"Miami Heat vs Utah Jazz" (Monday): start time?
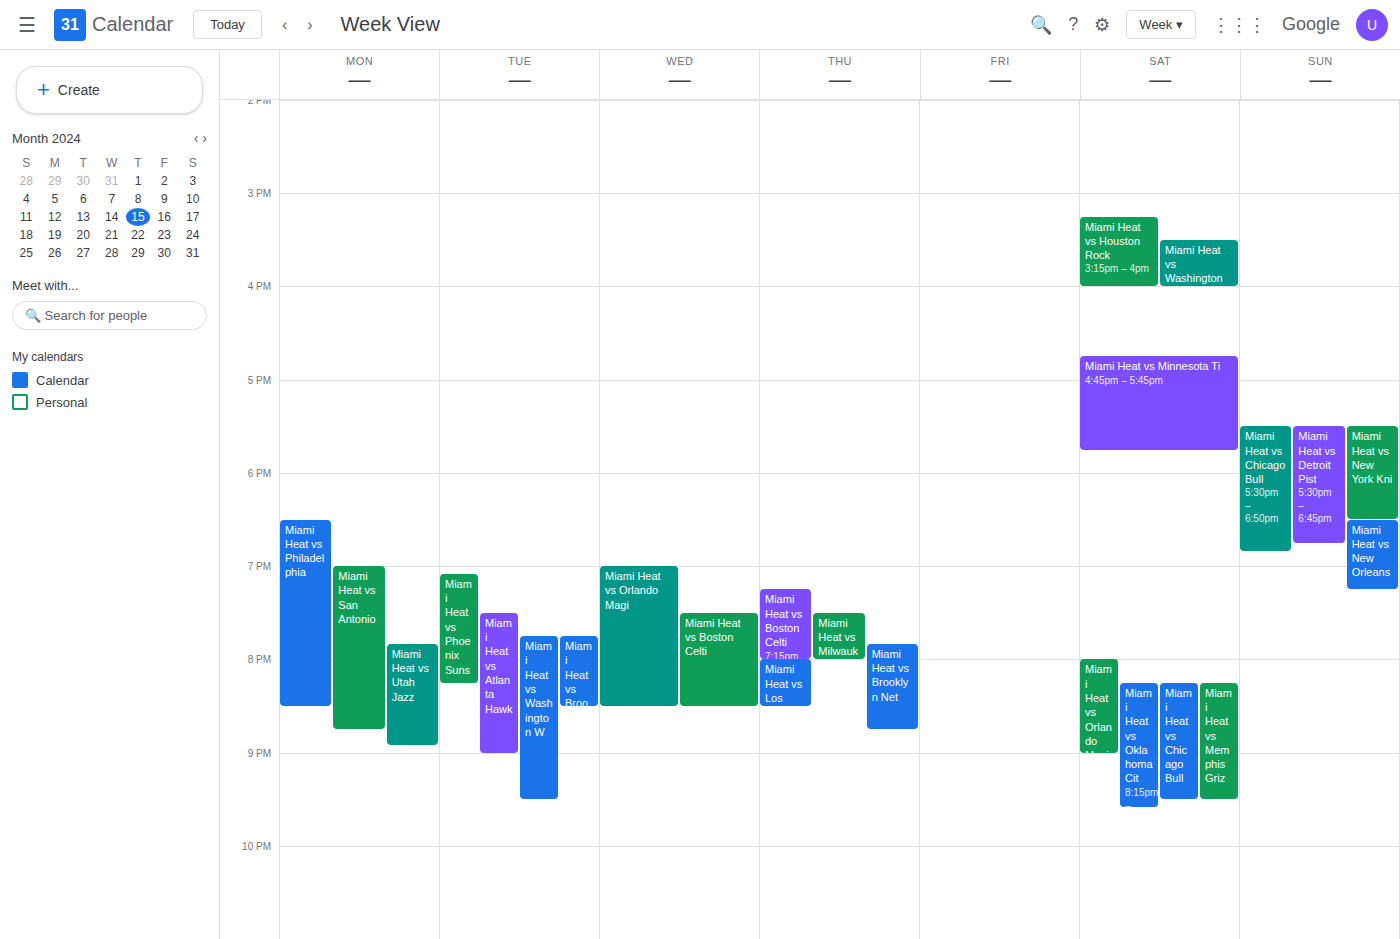
7:50 PM